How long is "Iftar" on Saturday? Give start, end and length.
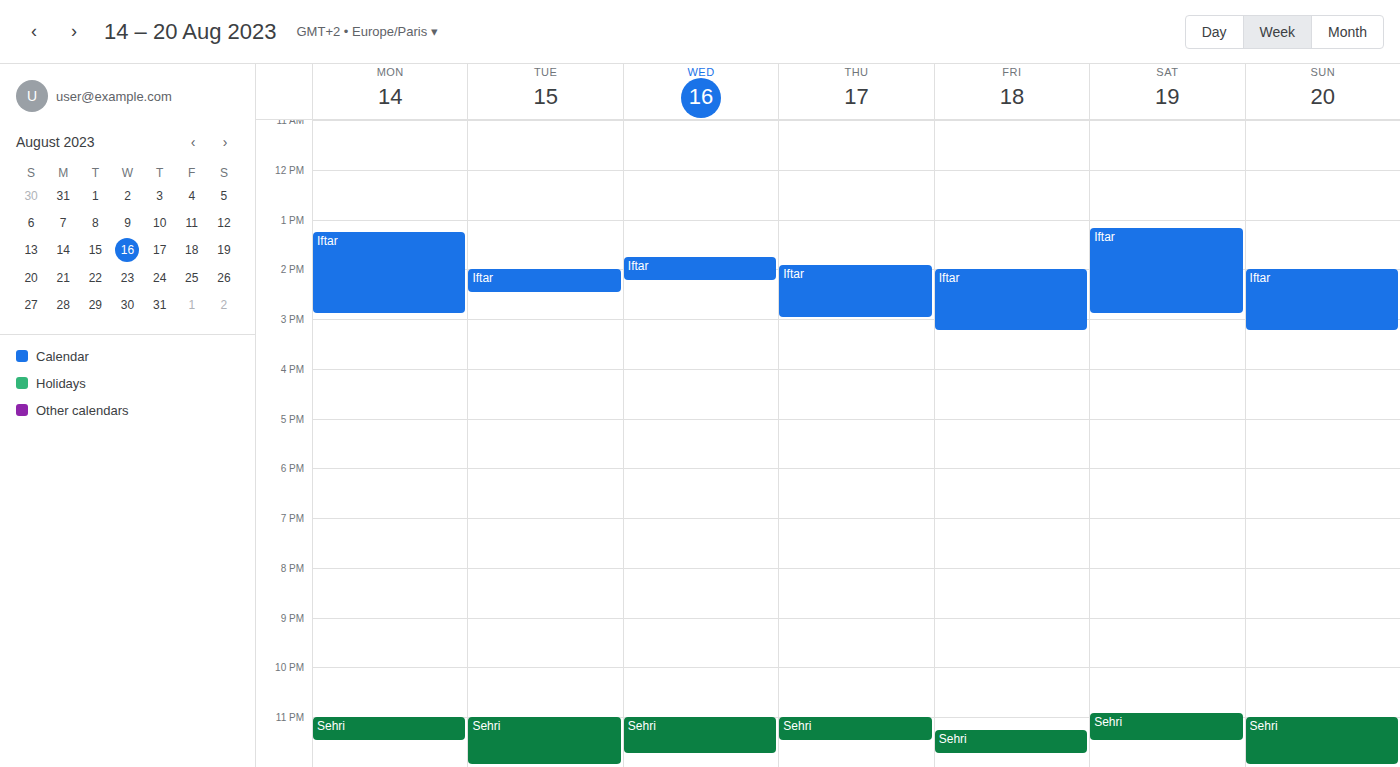
13:10 to 14:55, 1 hour 45 minutes